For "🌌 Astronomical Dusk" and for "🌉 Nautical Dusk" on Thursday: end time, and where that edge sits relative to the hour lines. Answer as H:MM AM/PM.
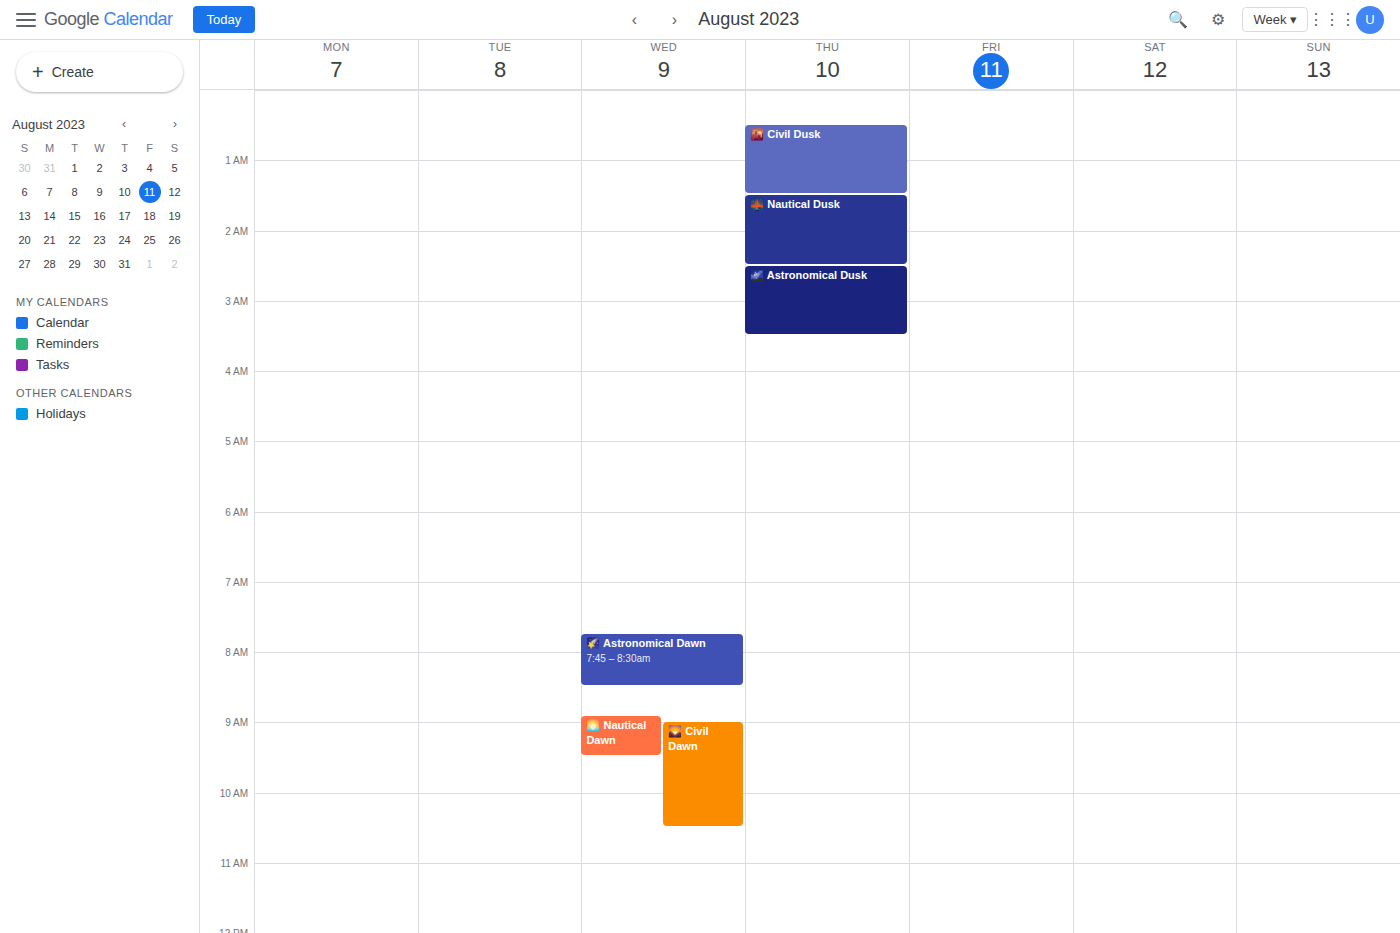
"🌌 Astronomical Dusk": 3:30 AM, halfway between the 3 AM and 4 AM lines. "🌉 Nautical Dusk": 2:30 AM, halfway between the 2 AM and 3 AM lines.